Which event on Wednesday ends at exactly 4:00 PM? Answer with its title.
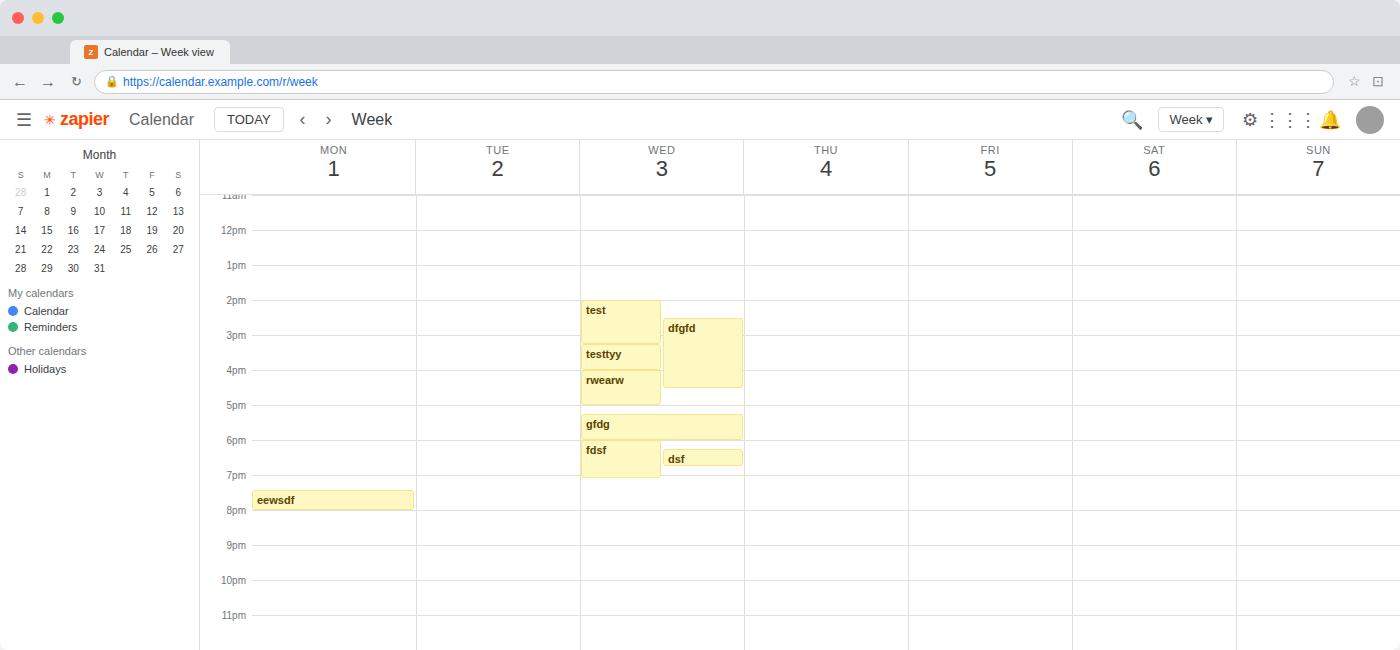
"testtyy"